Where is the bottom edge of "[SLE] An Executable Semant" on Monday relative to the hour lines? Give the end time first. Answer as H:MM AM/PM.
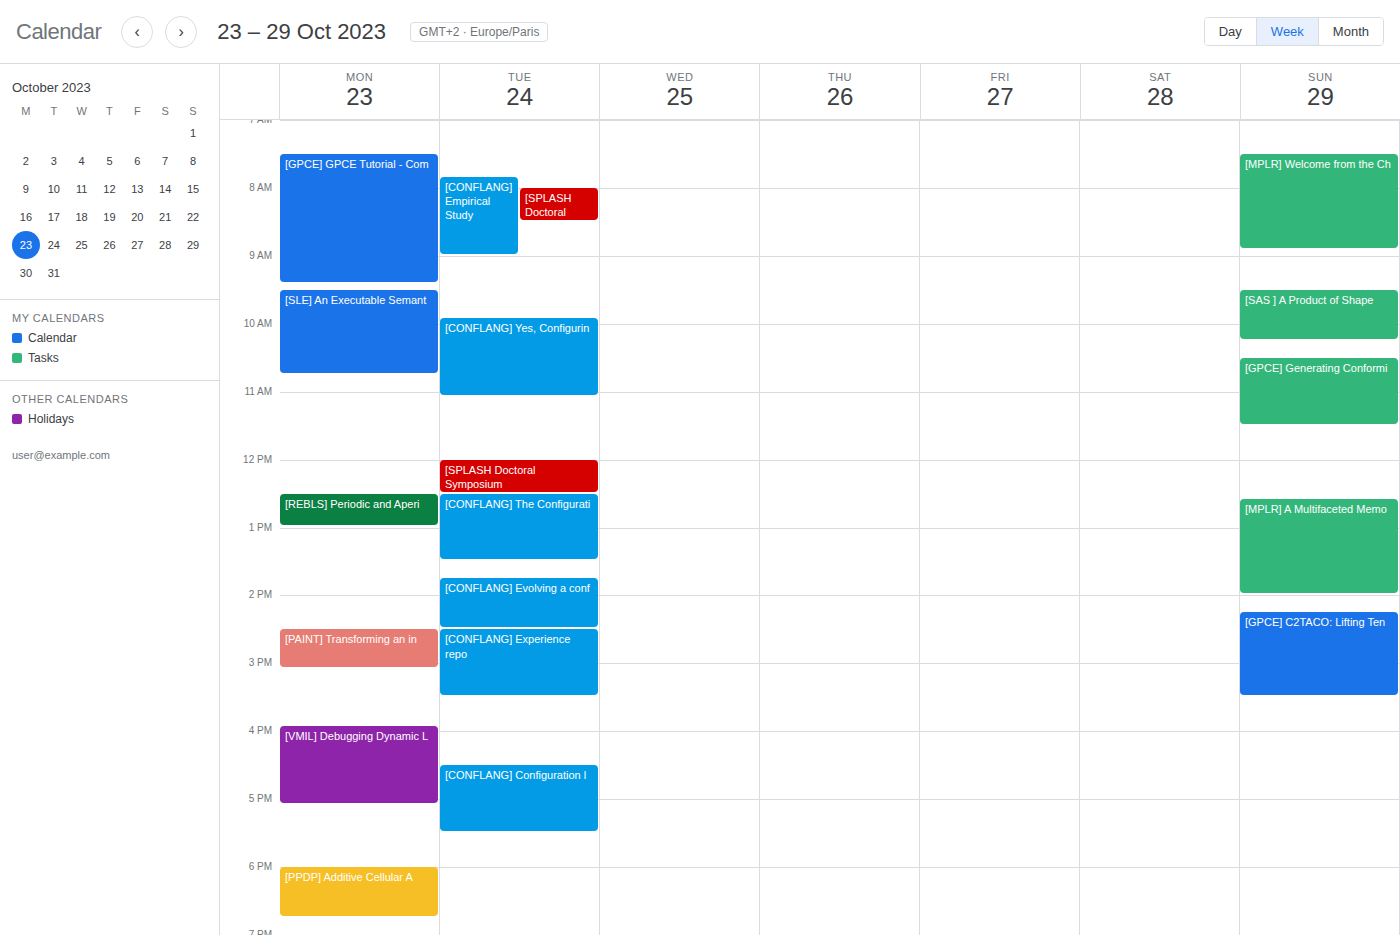
10:45 AM -- neither: three quarters of the way from the 10 AM line to the 11 AM line.